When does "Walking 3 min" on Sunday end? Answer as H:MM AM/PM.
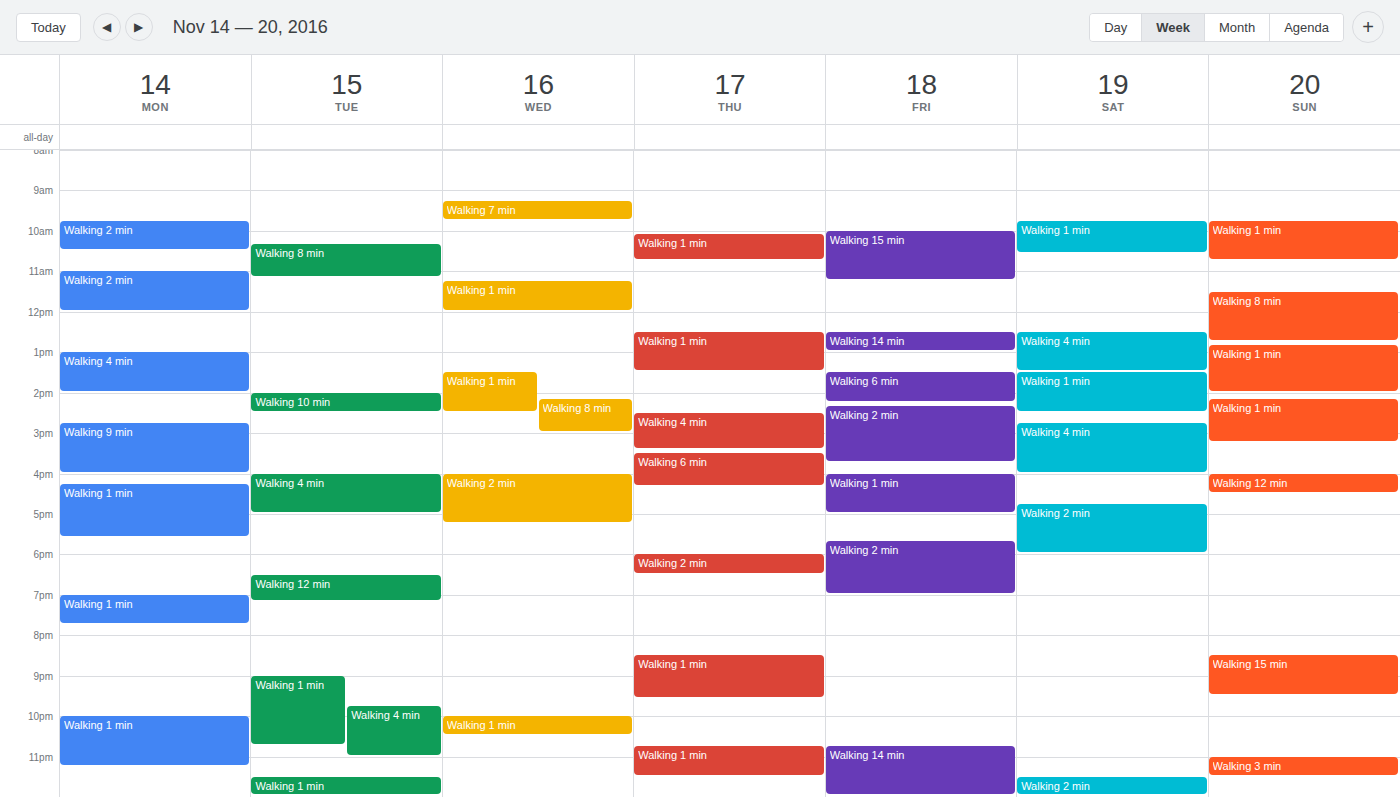
11:30 PM